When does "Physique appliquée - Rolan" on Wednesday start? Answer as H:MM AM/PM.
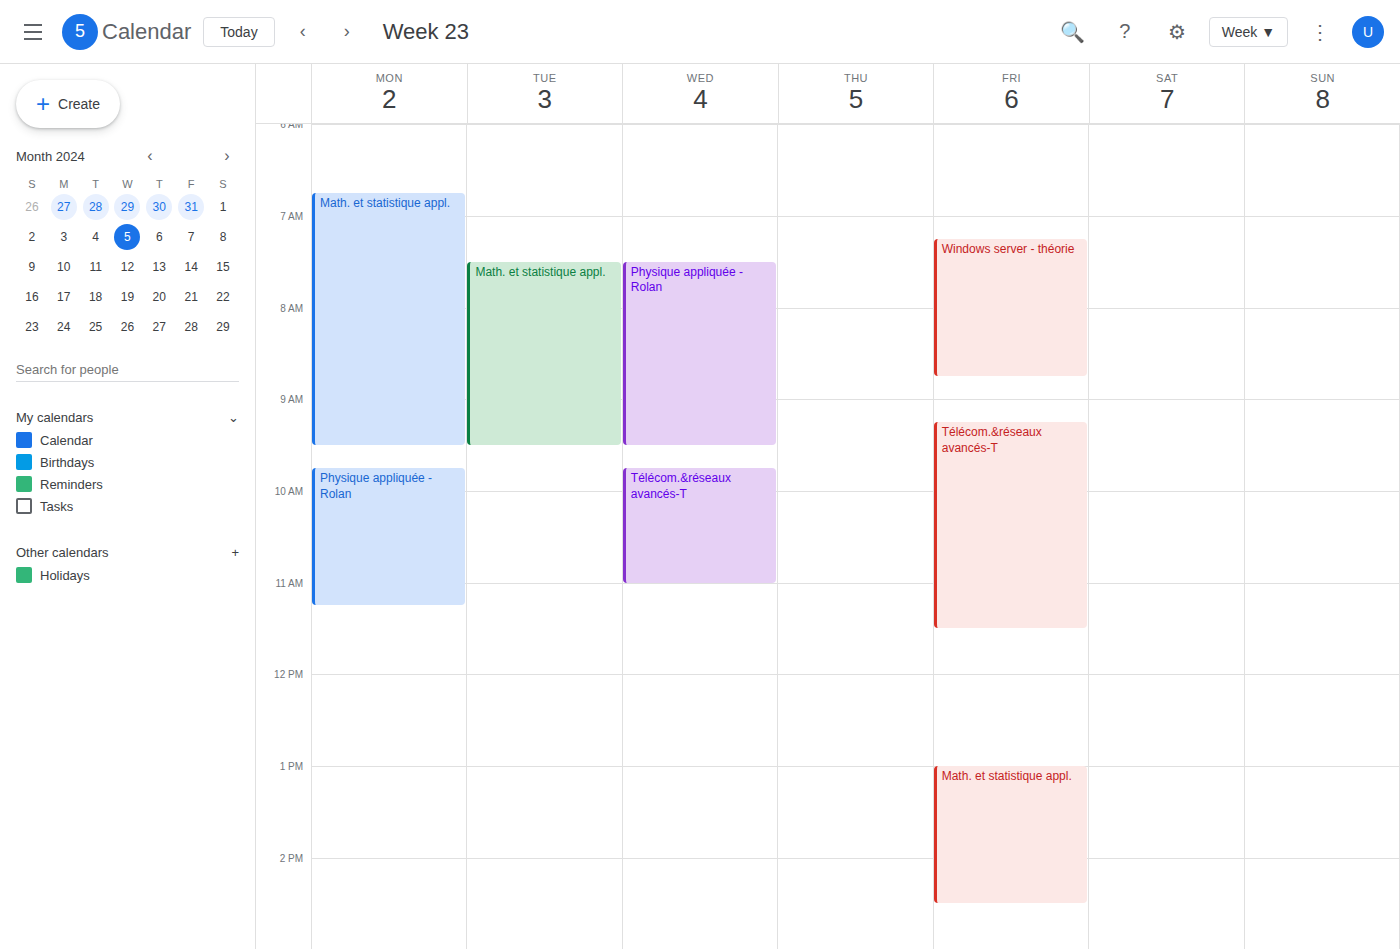
7:30 AM